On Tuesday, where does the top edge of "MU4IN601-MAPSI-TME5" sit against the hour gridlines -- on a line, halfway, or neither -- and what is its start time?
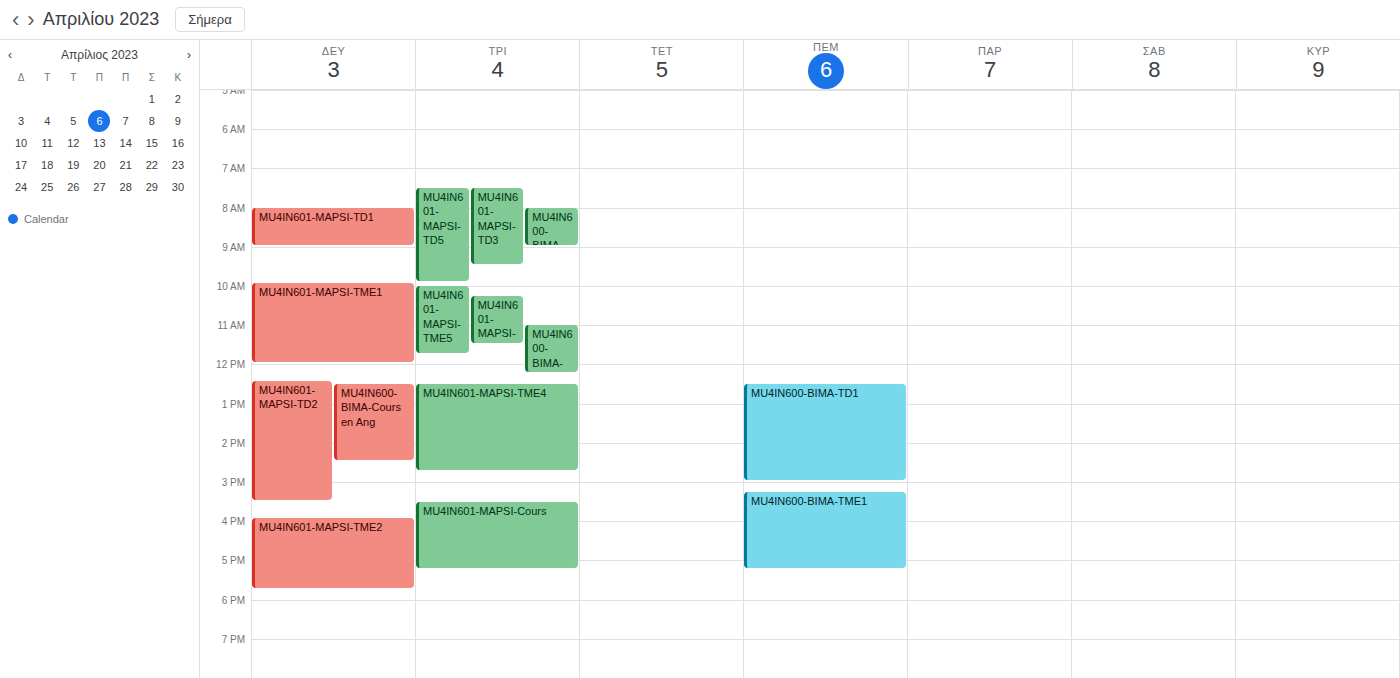
10:00 AM -- exactly on the 10 AM line.